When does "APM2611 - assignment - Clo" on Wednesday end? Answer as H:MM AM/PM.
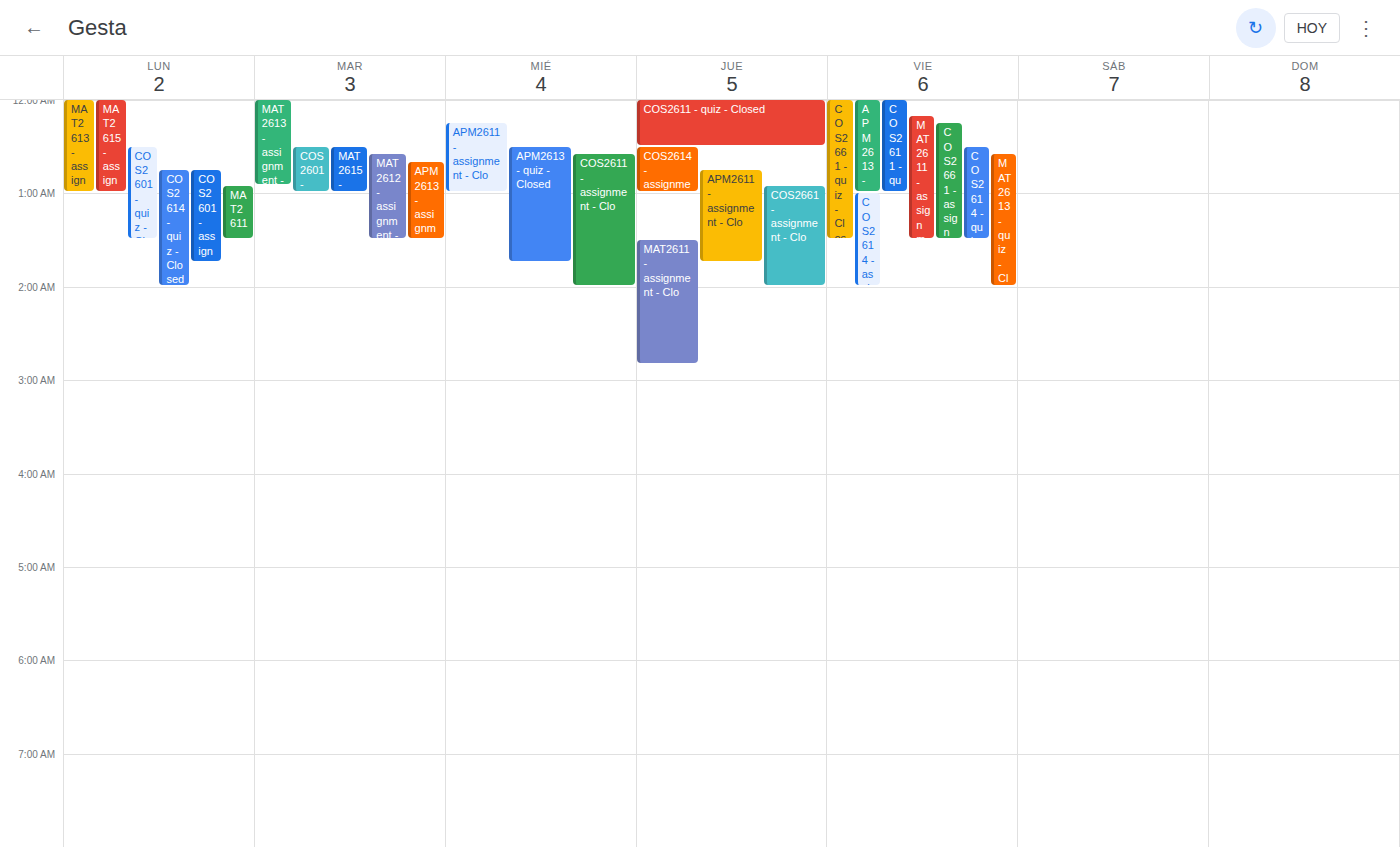
1:00 AM